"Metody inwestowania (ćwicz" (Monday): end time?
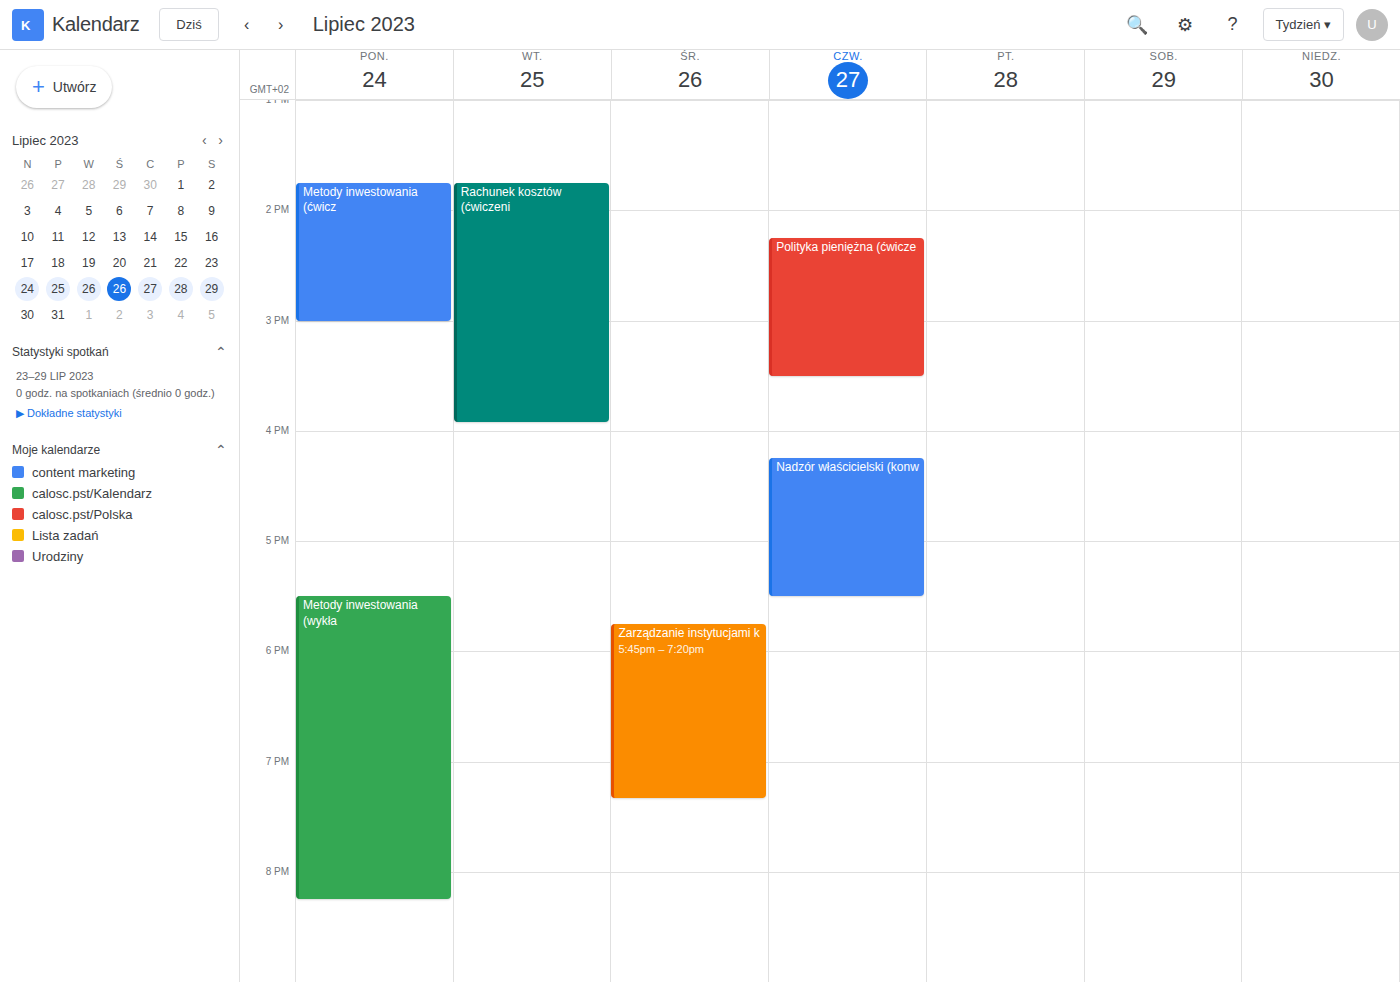
3:00 PM